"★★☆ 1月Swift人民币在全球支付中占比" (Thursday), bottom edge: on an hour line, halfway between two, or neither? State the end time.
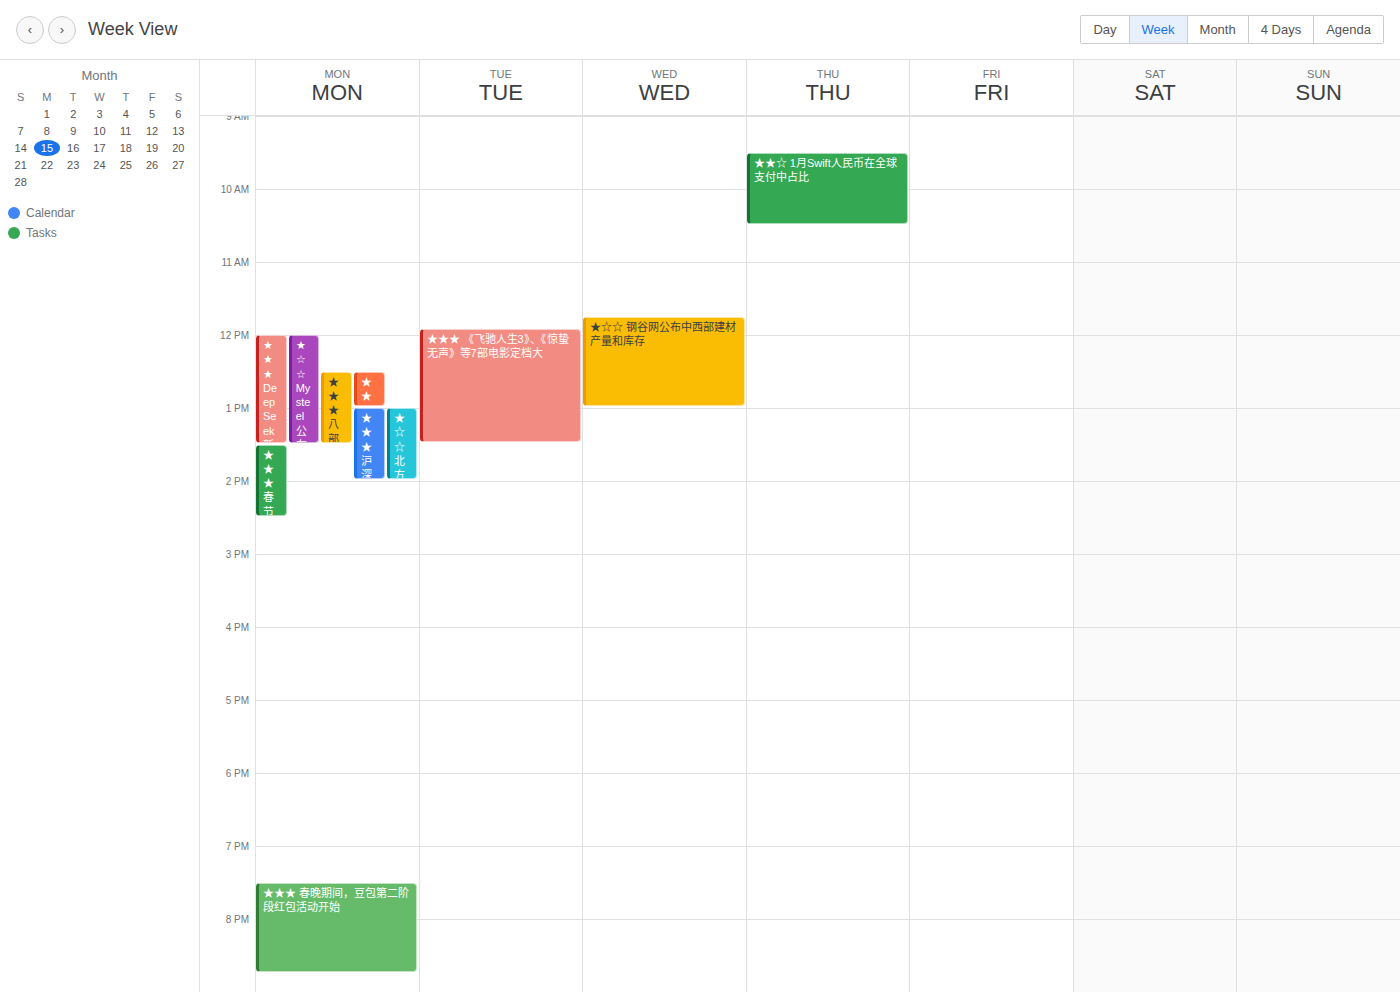
10:30 AM -- halfway between the 10 AM and 11 AM lines.